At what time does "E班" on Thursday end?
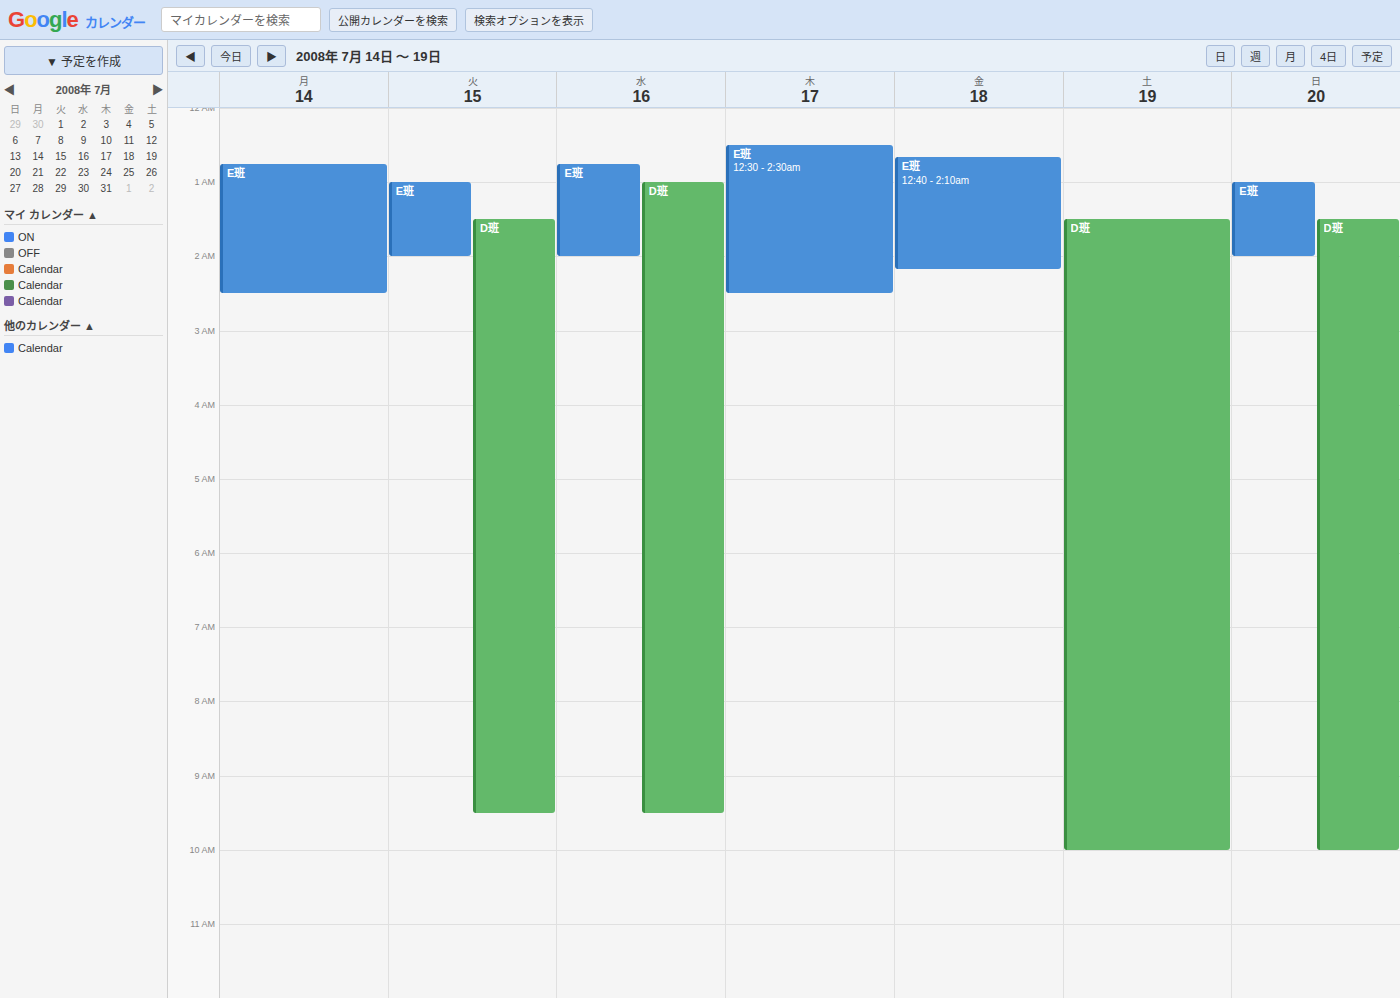
2:30 AM